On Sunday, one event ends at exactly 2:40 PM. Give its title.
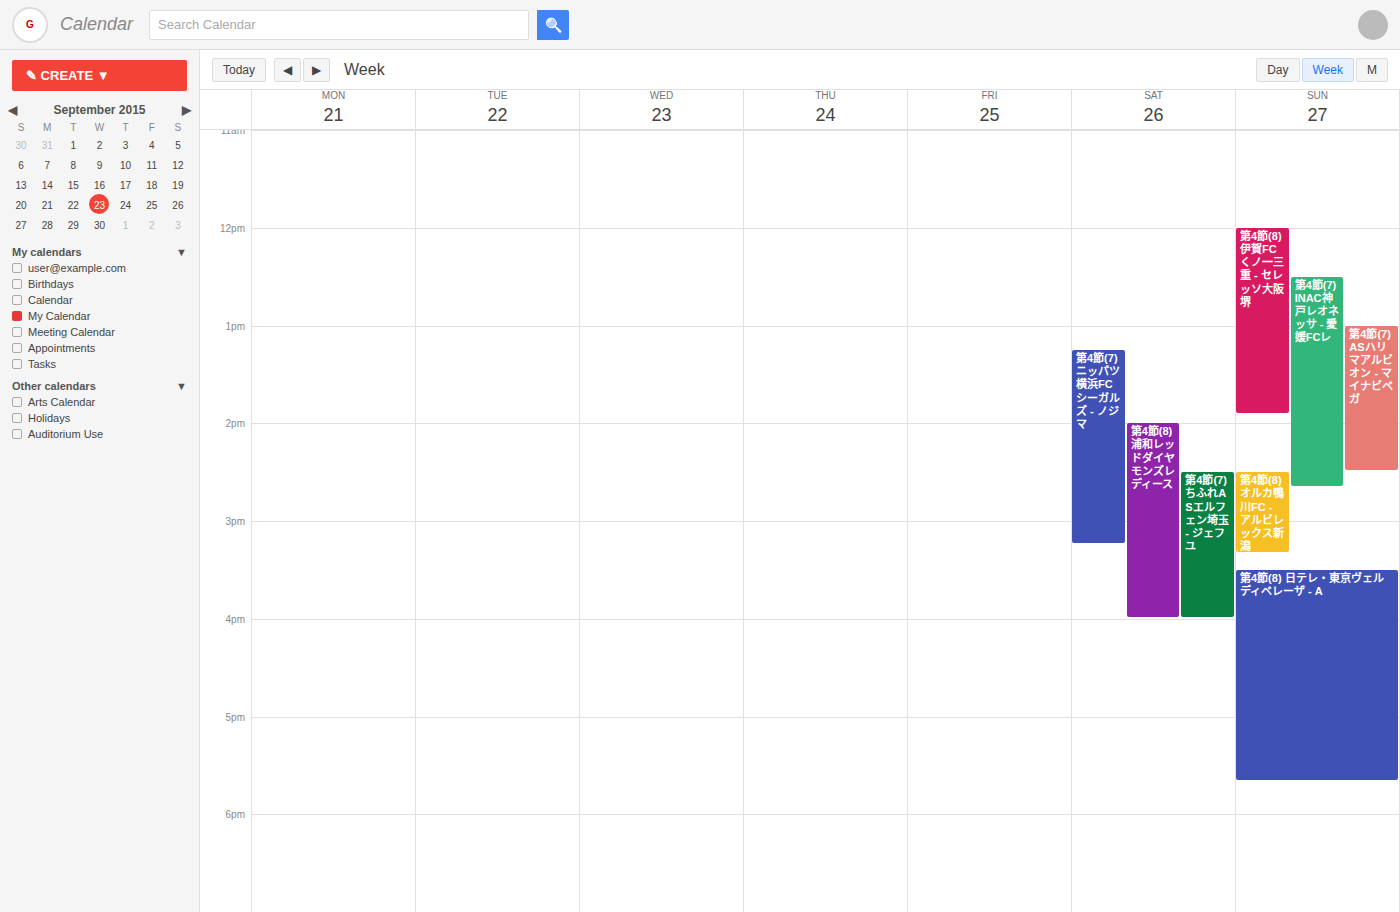
"第4節(7) INAC神戸レオネッサ - 愛媛FCレ"